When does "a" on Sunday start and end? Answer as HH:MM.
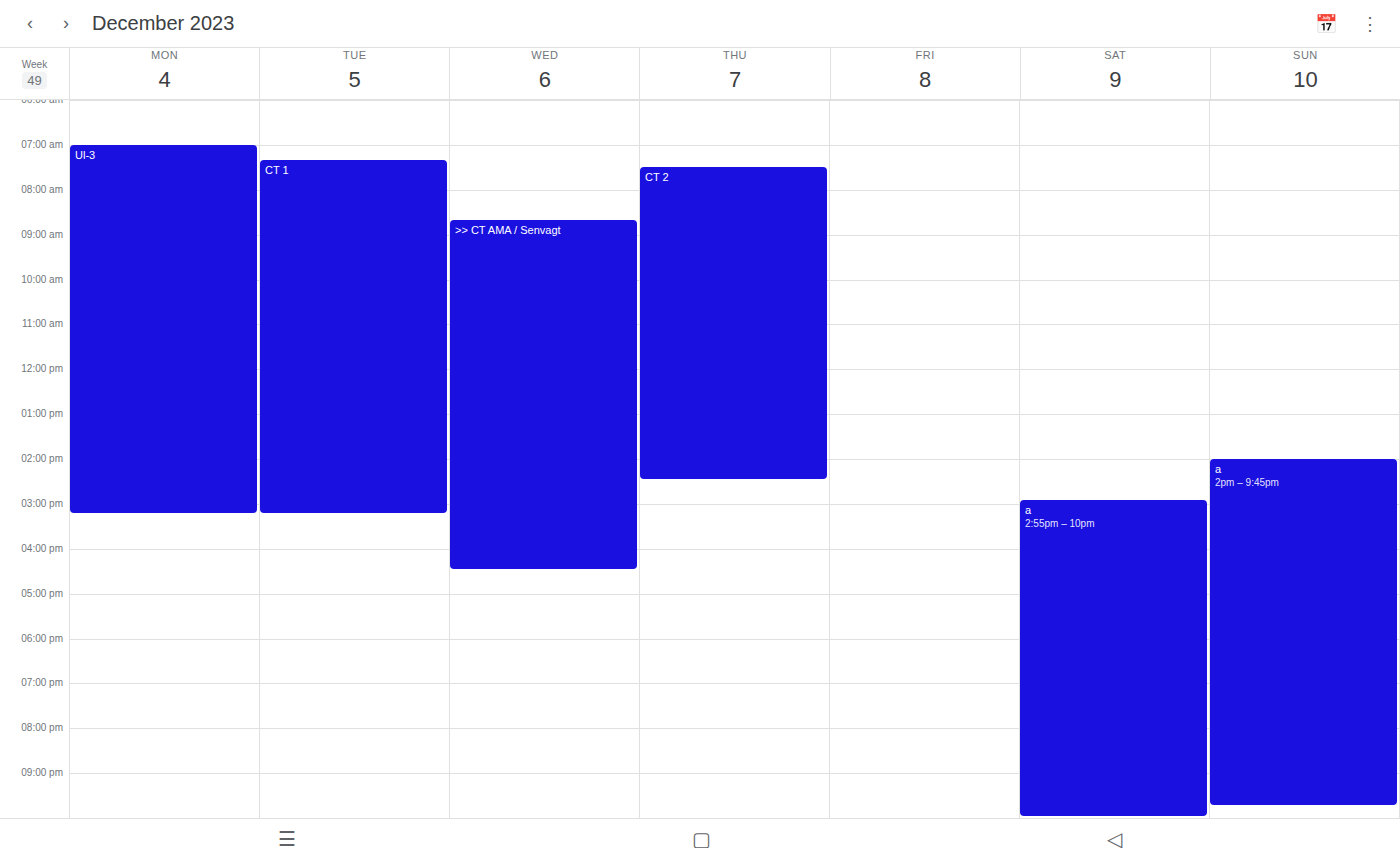
14:00 to 21:45